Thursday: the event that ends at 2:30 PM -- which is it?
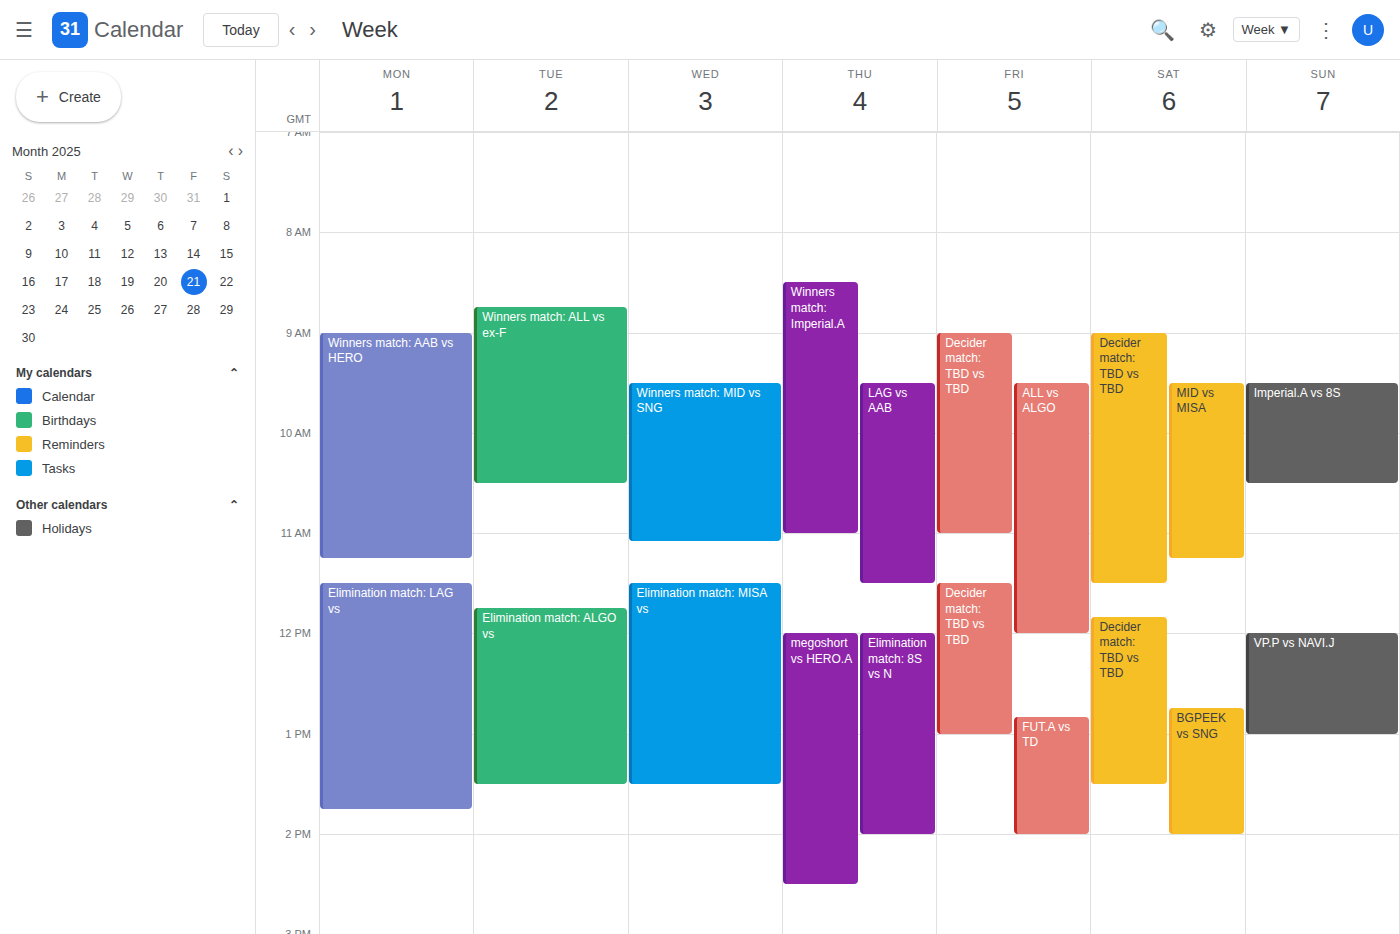
"megoshort vs HERO.A"